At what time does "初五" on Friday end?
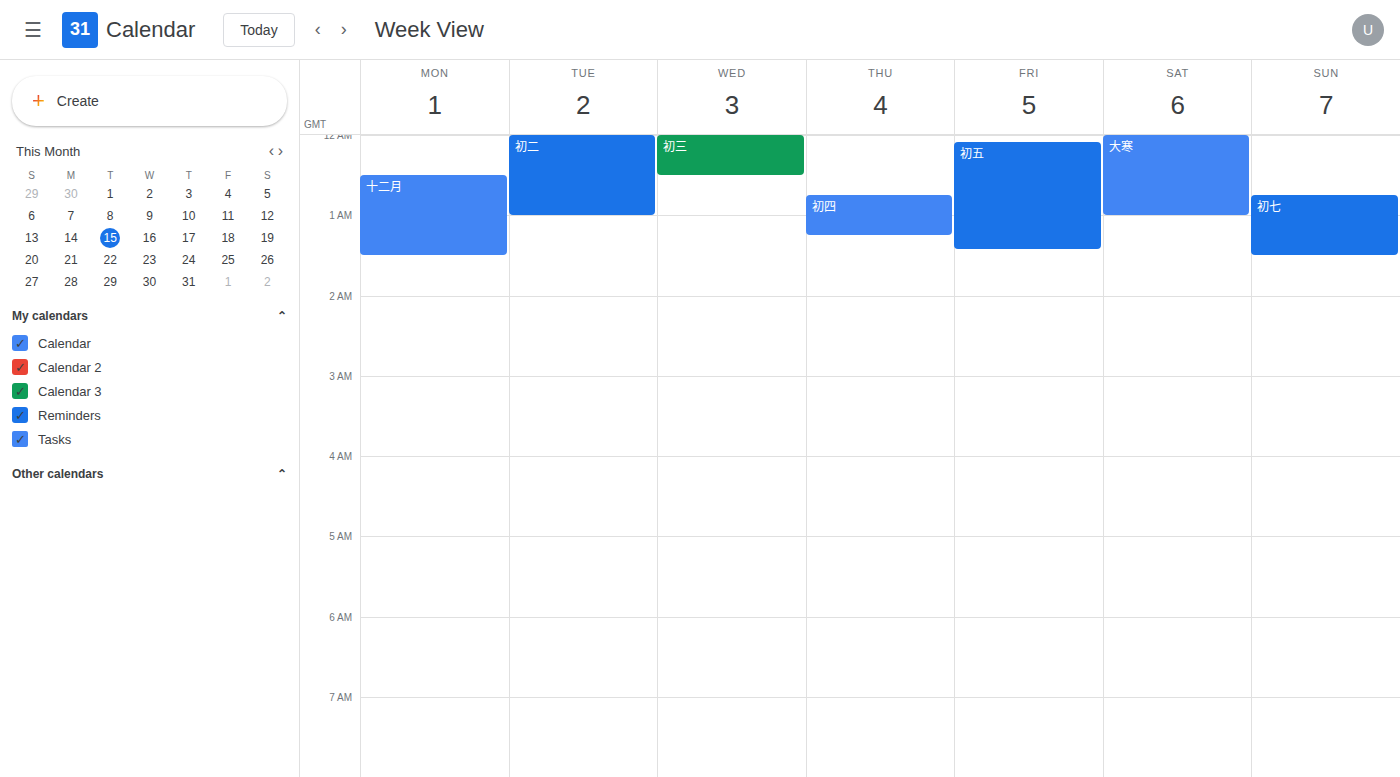
1:25 AM